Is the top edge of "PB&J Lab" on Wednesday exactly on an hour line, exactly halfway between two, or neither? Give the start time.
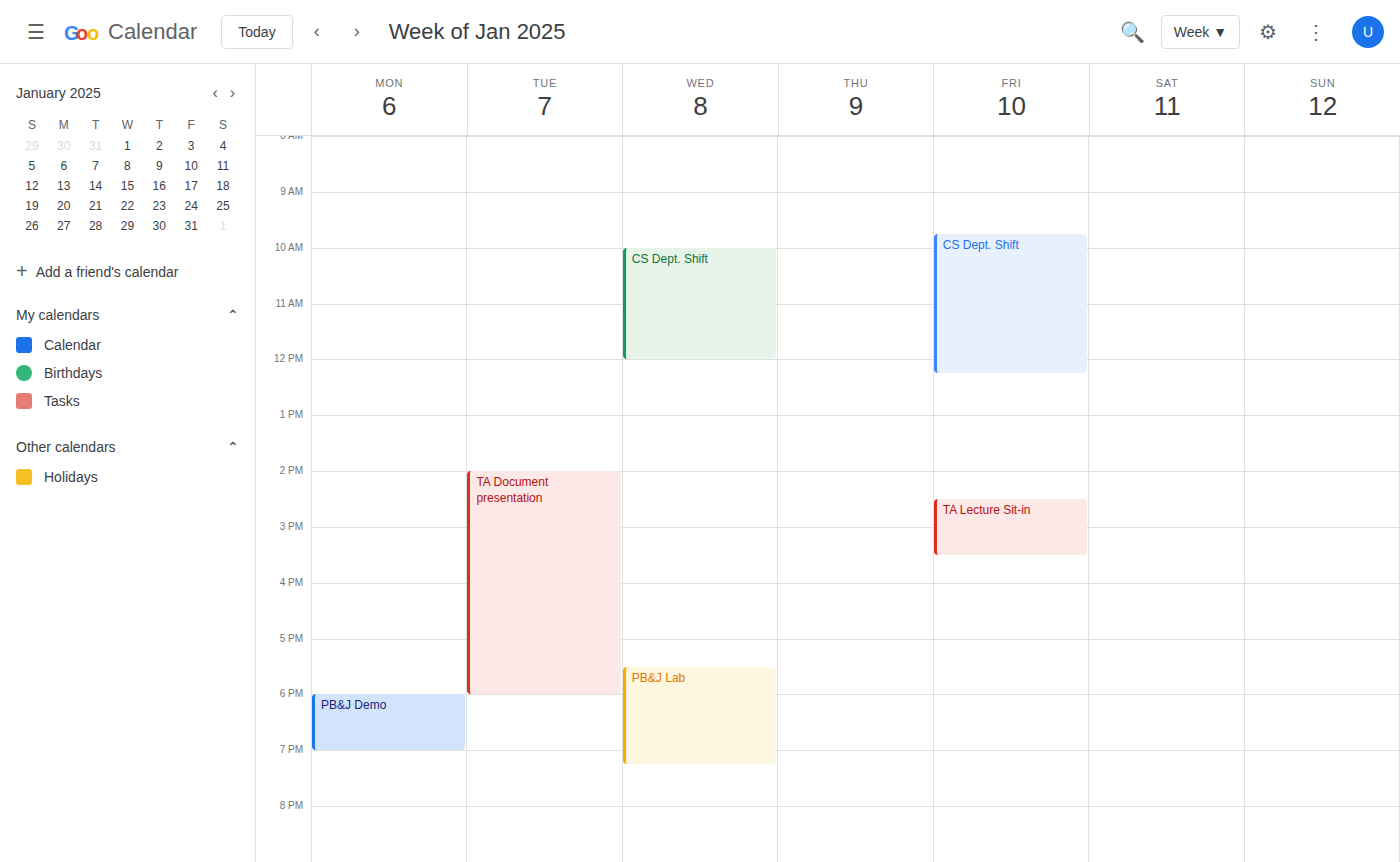
5:30 PM -- halfway between the 5 PM and 6 PM lines.